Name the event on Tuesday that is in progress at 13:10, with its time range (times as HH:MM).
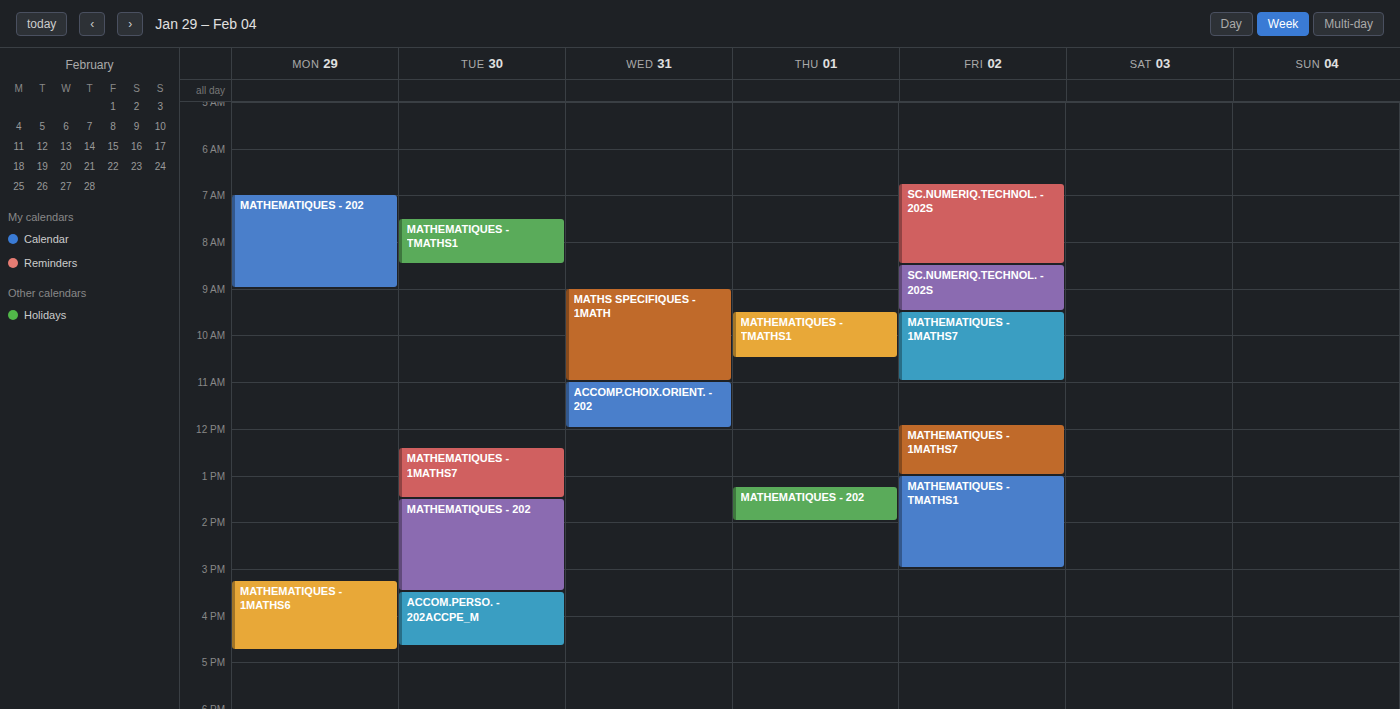
"MATHEMATIQUES - 1MATHS7", 12:25 to 13:30